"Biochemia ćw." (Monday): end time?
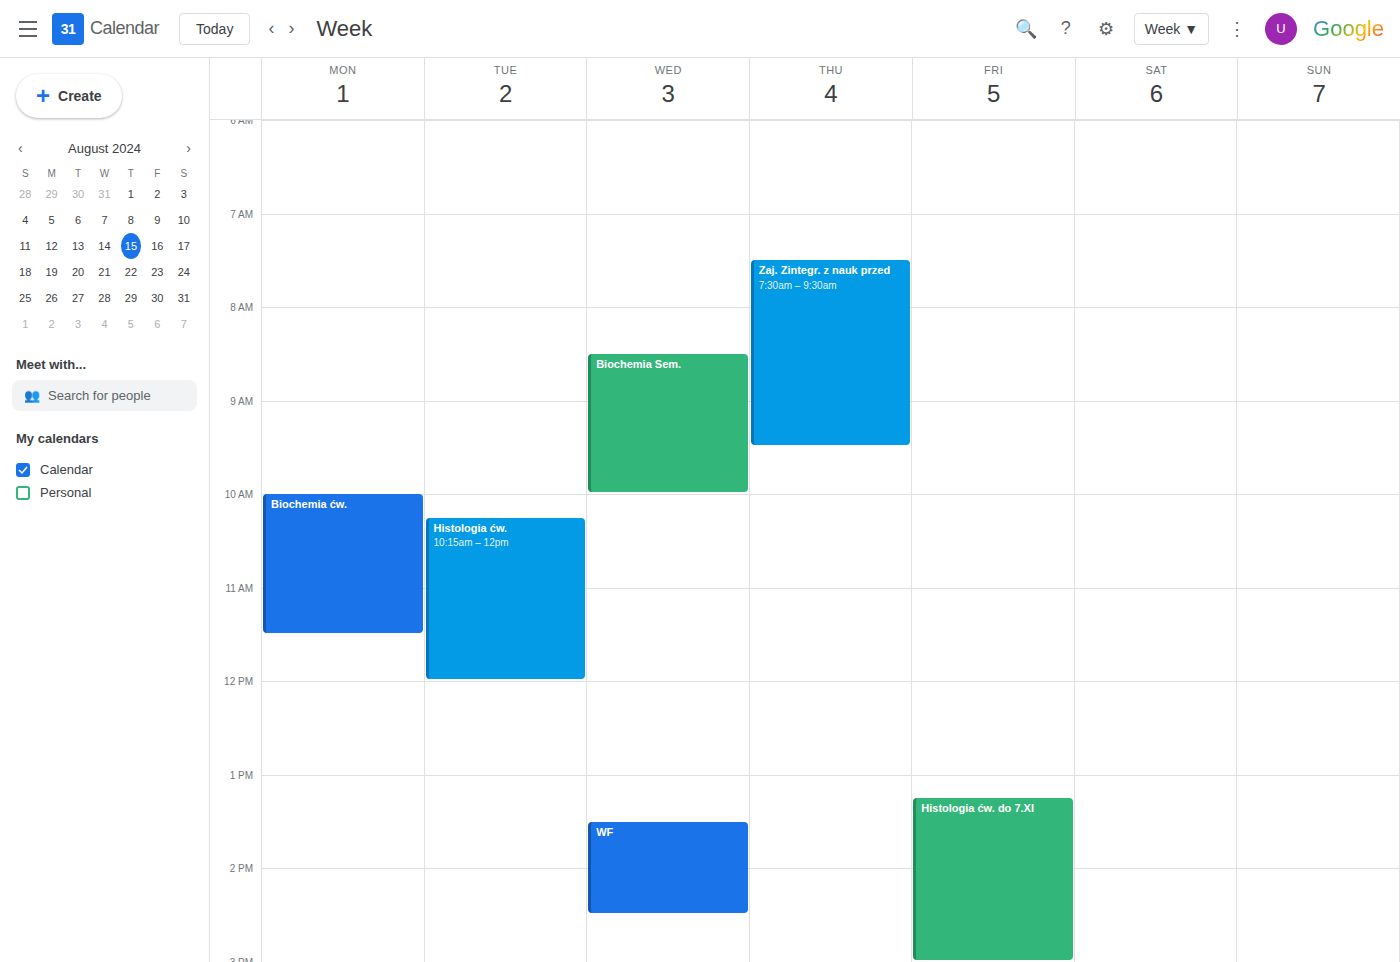
11:30 AM